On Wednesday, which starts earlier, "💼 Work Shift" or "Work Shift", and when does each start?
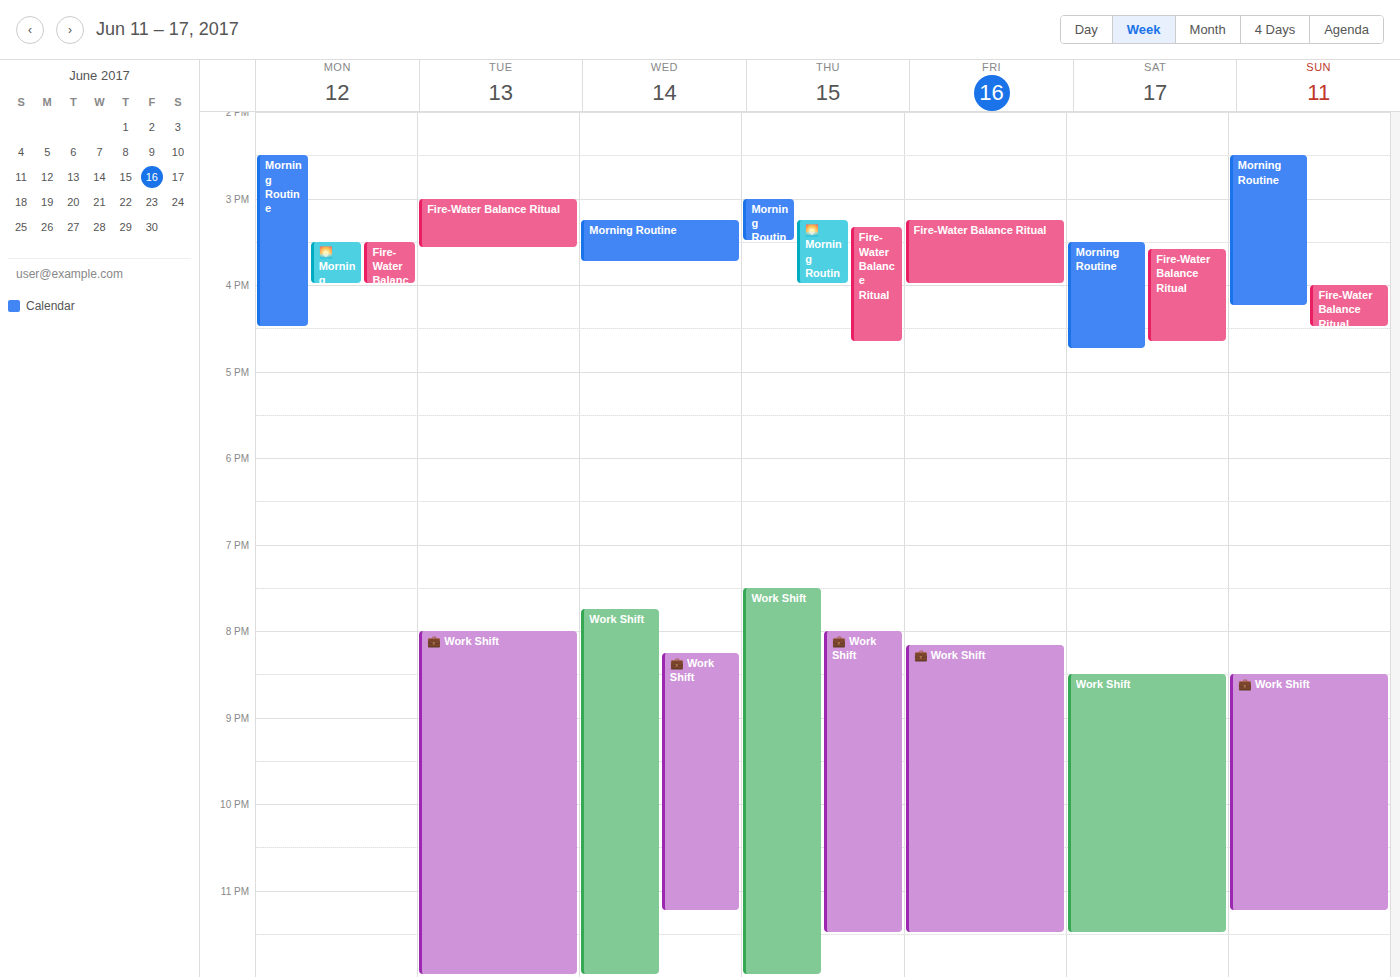
"Work Shift" 7:45 PM; "💼 Work Shift" 8:15 PM.